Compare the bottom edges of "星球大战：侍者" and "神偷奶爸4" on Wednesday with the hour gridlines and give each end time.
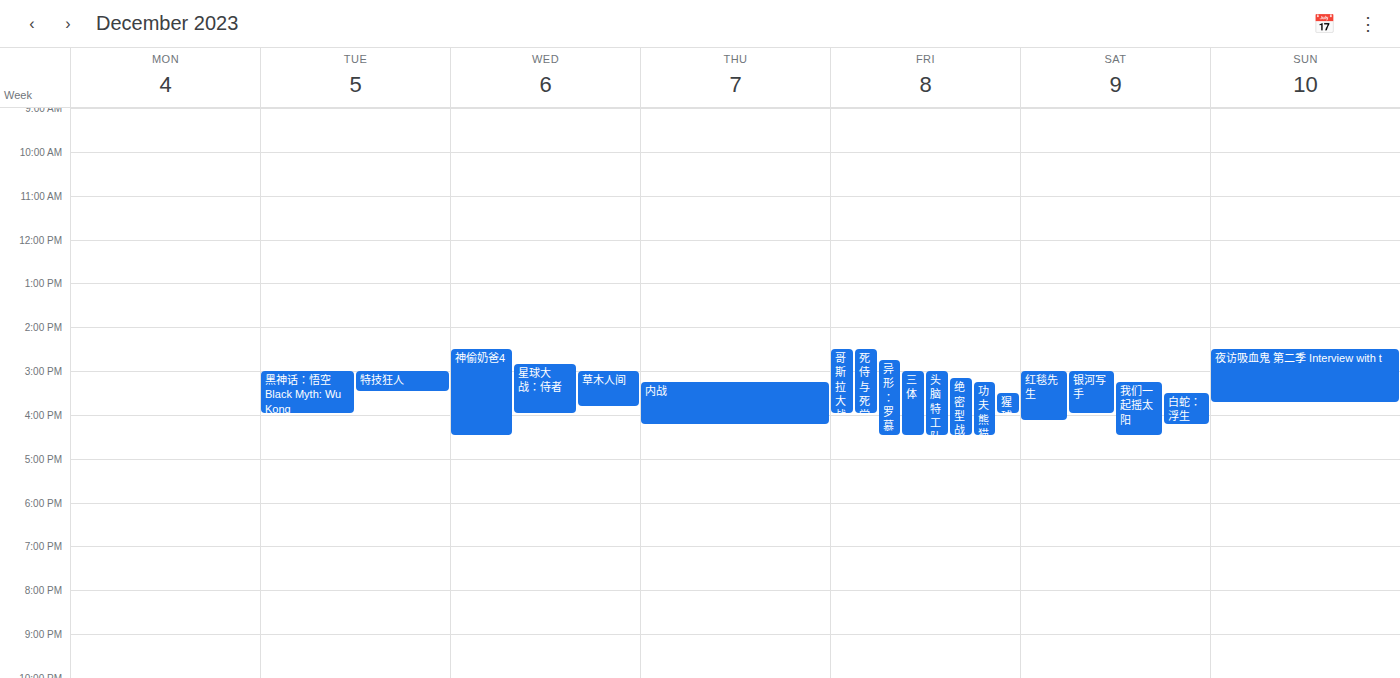
"星球大战：侍者": 4:00 PM, exactly on the 4 PM line. "神偷奶爸4": 4:30 PM, halfway between the 4 PM and 5 PM lines.